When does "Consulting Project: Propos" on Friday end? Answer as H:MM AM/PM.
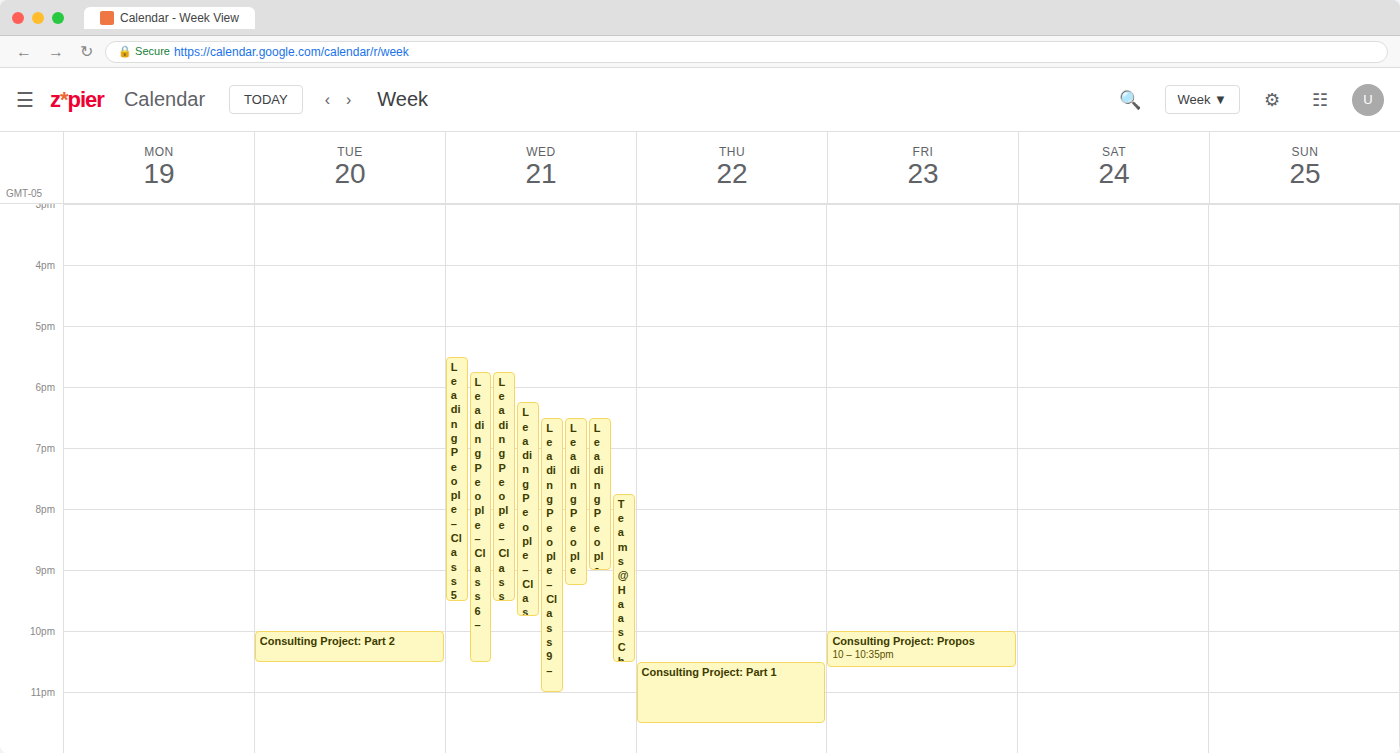
10:35 PM